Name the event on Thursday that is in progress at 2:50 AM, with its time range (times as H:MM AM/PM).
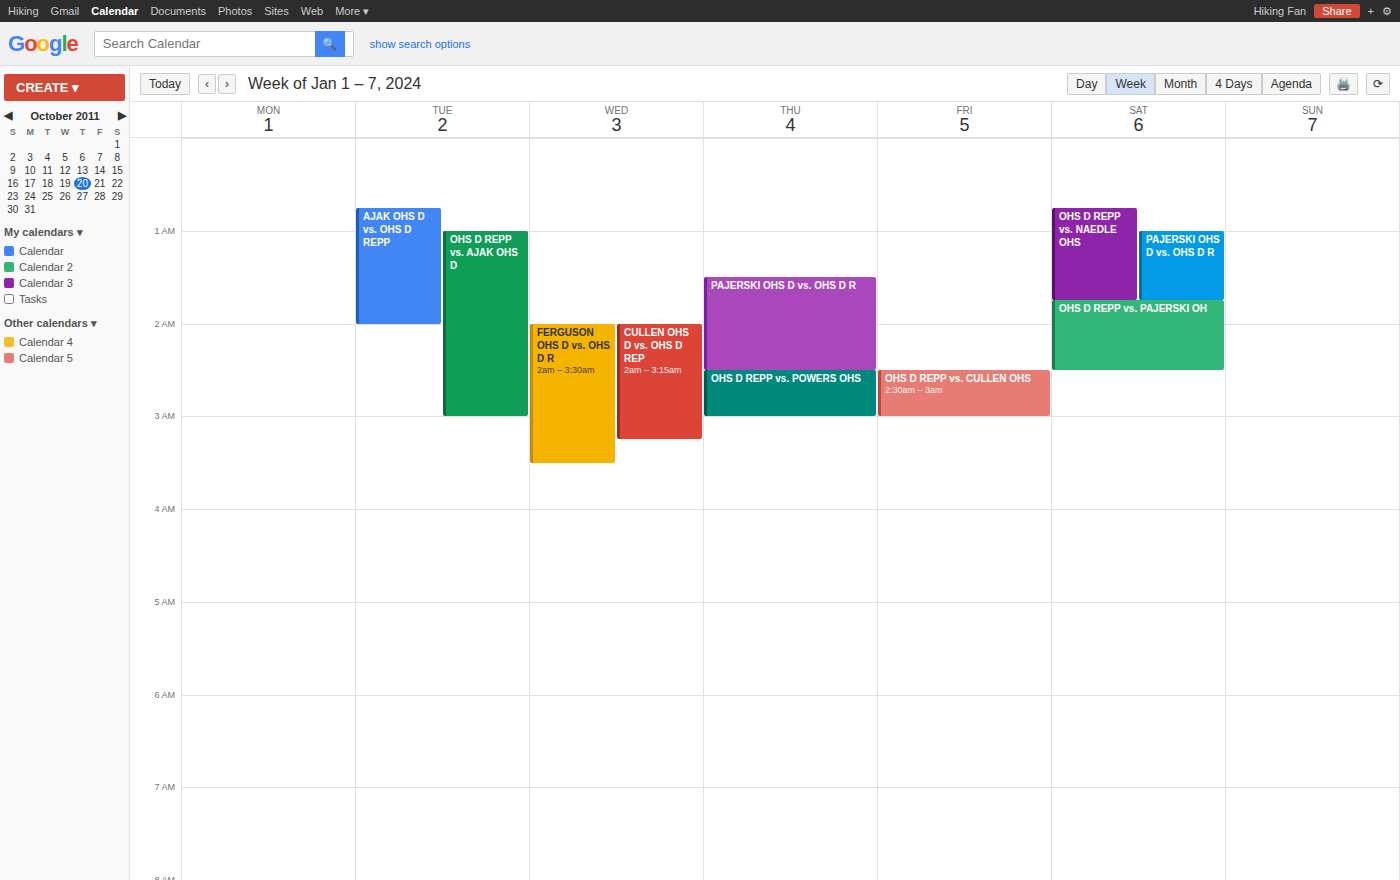
"OHS D REPP vs. POWERS OHS", 2:30 AM to 3:00 AM